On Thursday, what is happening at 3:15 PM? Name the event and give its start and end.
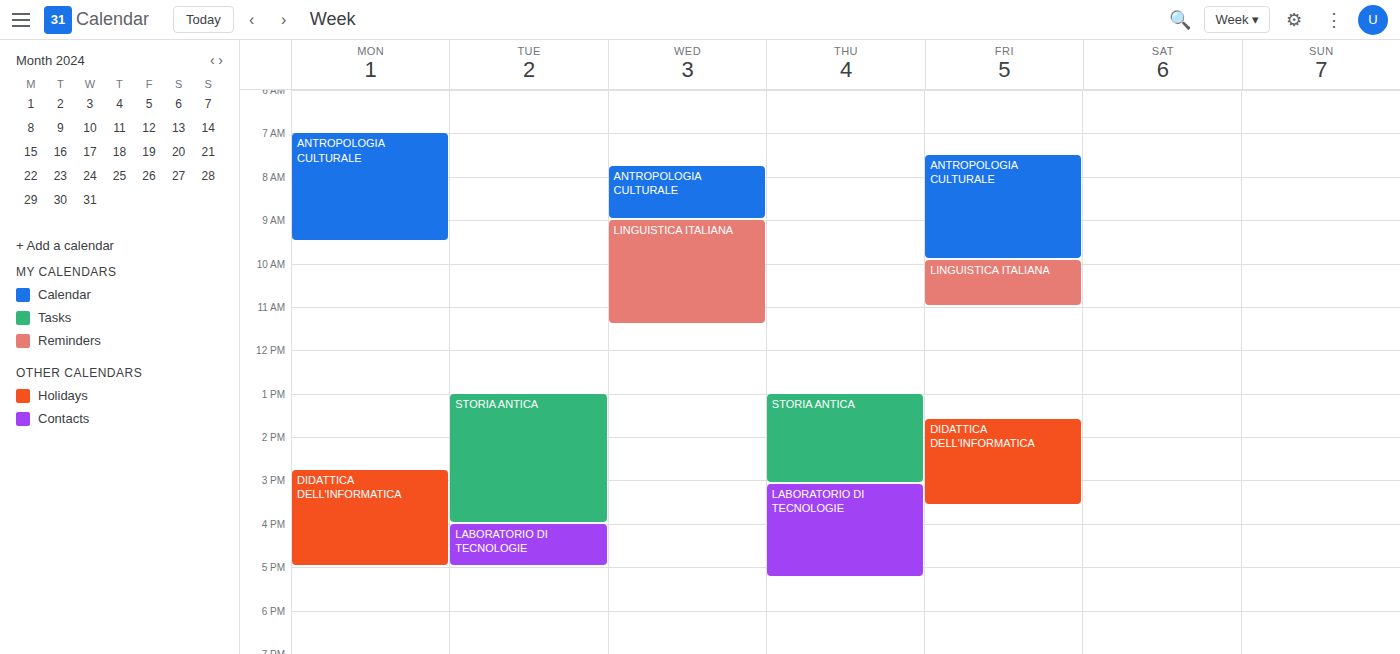
"LABORATORIO DI TECNOLOGIE", 3:05 PM to 5:15 PM